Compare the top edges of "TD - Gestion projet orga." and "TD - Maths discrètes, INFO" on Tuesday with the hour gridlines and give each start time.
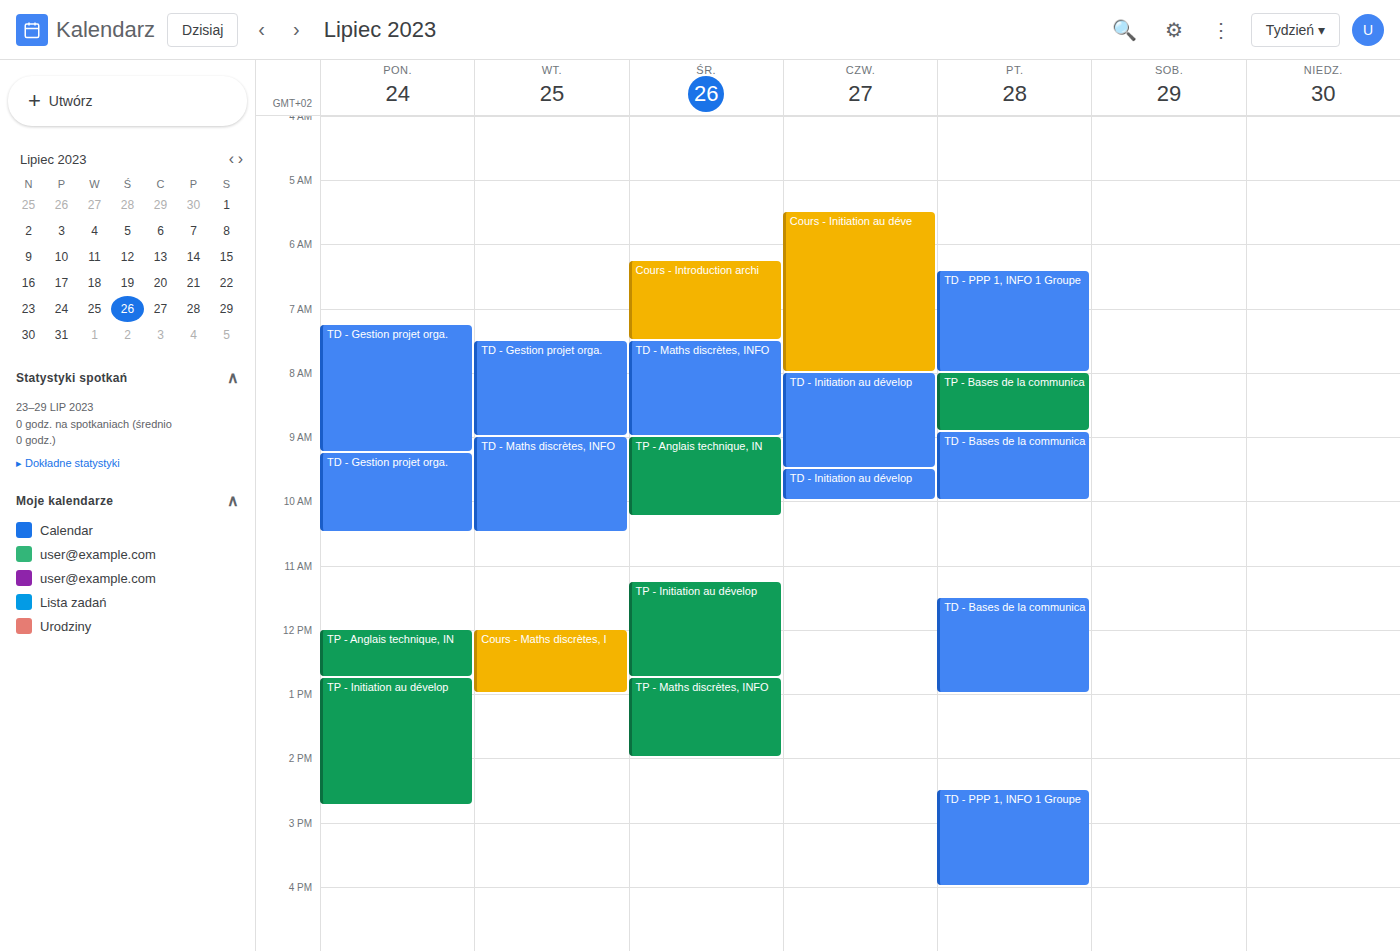
"TD - Gestion projet orga.": 7:30 AM, halfway between the 7 AM and 8 AM lines. "TD - Maths discrètes, INFO": 9:00 AM, exactly on the 9 AM line.